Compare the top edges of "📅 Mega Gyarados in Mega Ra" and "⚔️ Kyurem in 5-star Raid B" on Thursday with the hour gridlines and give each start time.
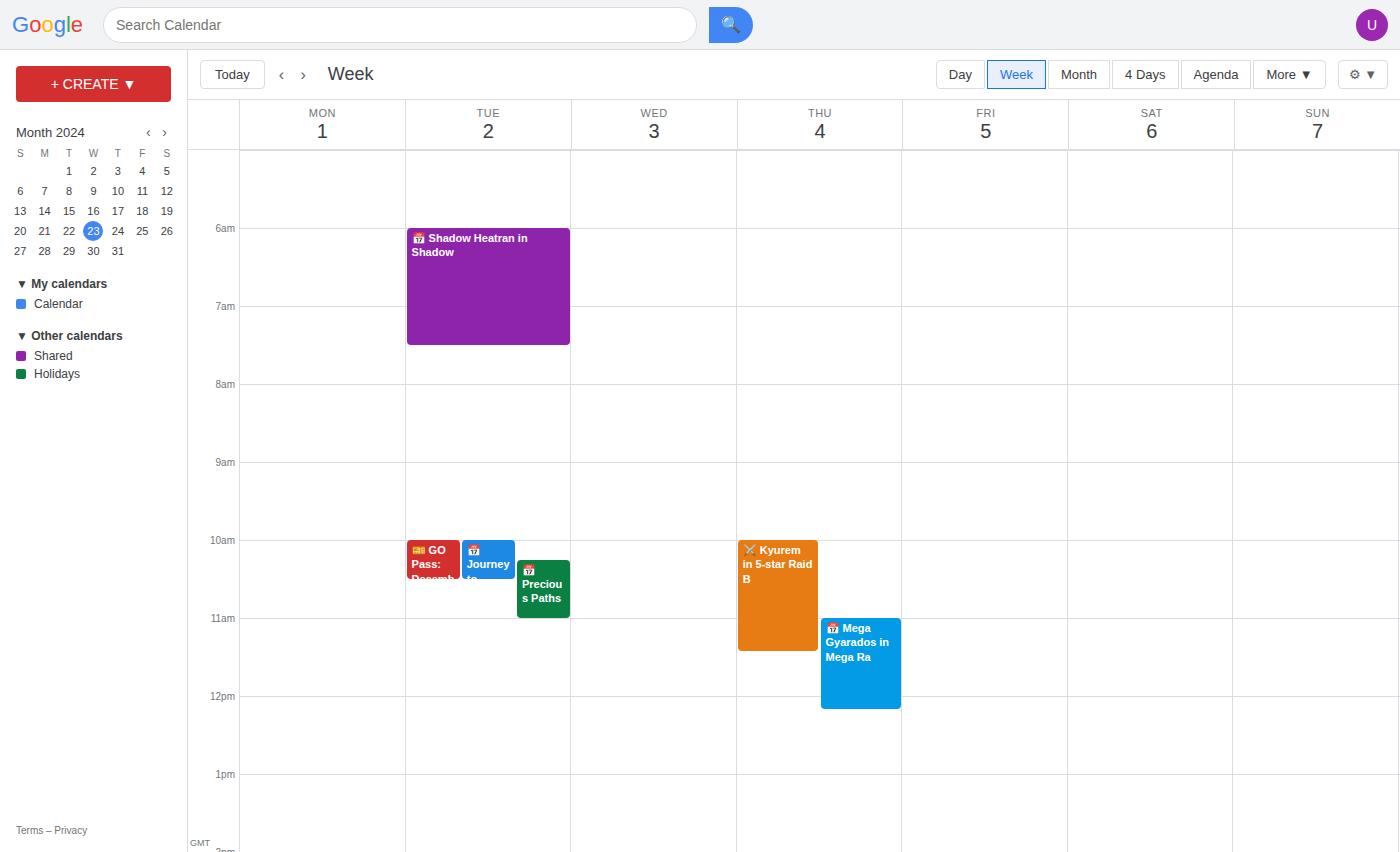
"📅 Mega Gyarados in Mega Ra": 11:00 AM, exactly on the 11 AM line. "⚔️ Kyurem in 5-star Raid B": 10:00 AM, exactly on the 10 AM line.